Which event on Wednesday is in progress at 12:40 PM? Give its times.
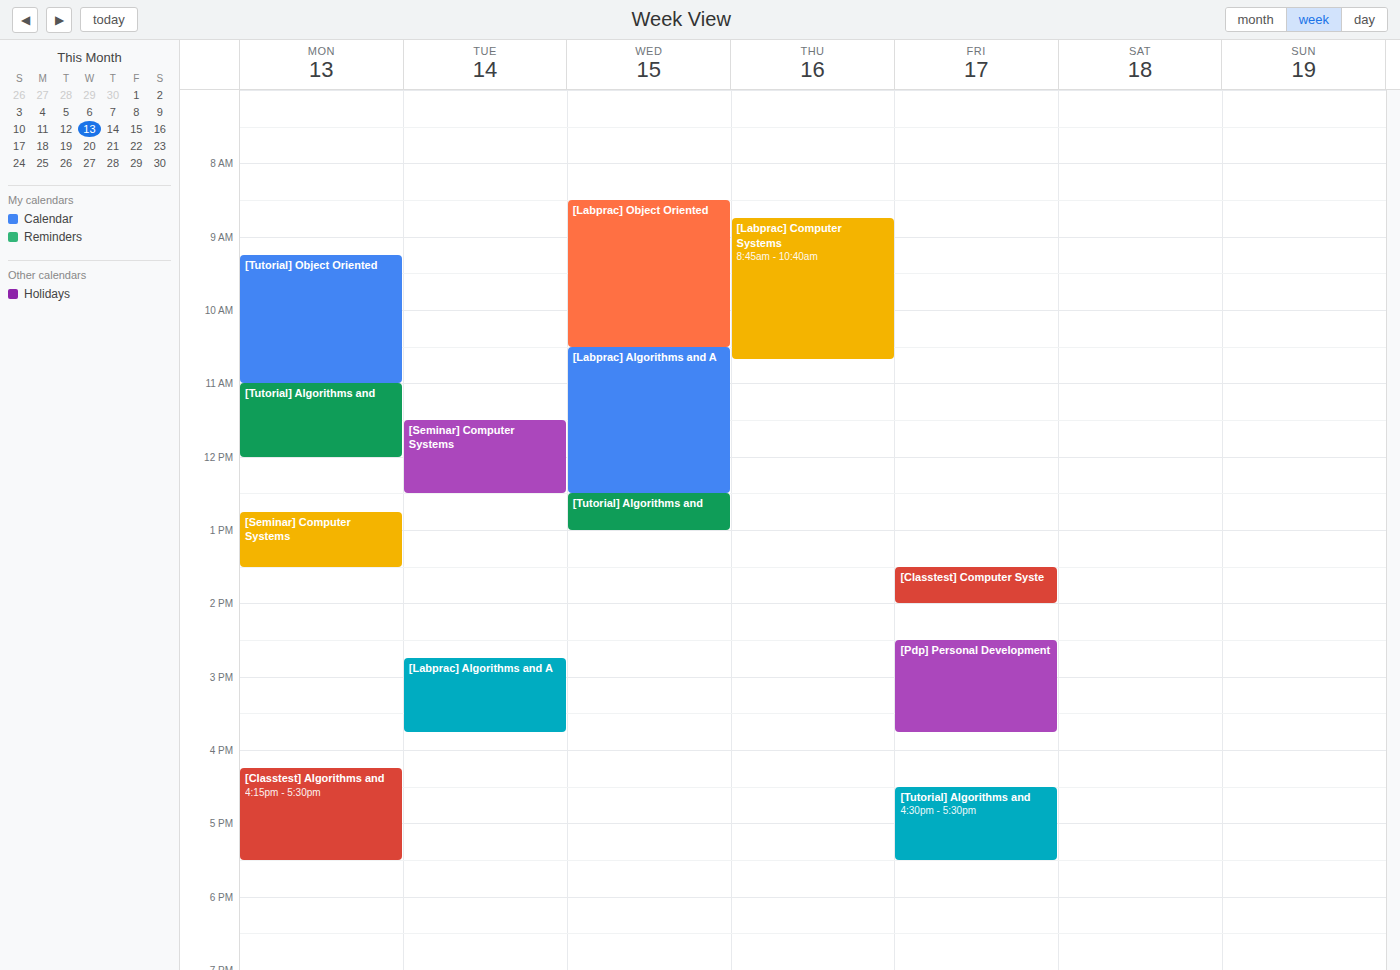
"[Tutorial] Algorithms and", 12:30 PM to 1:00 PM